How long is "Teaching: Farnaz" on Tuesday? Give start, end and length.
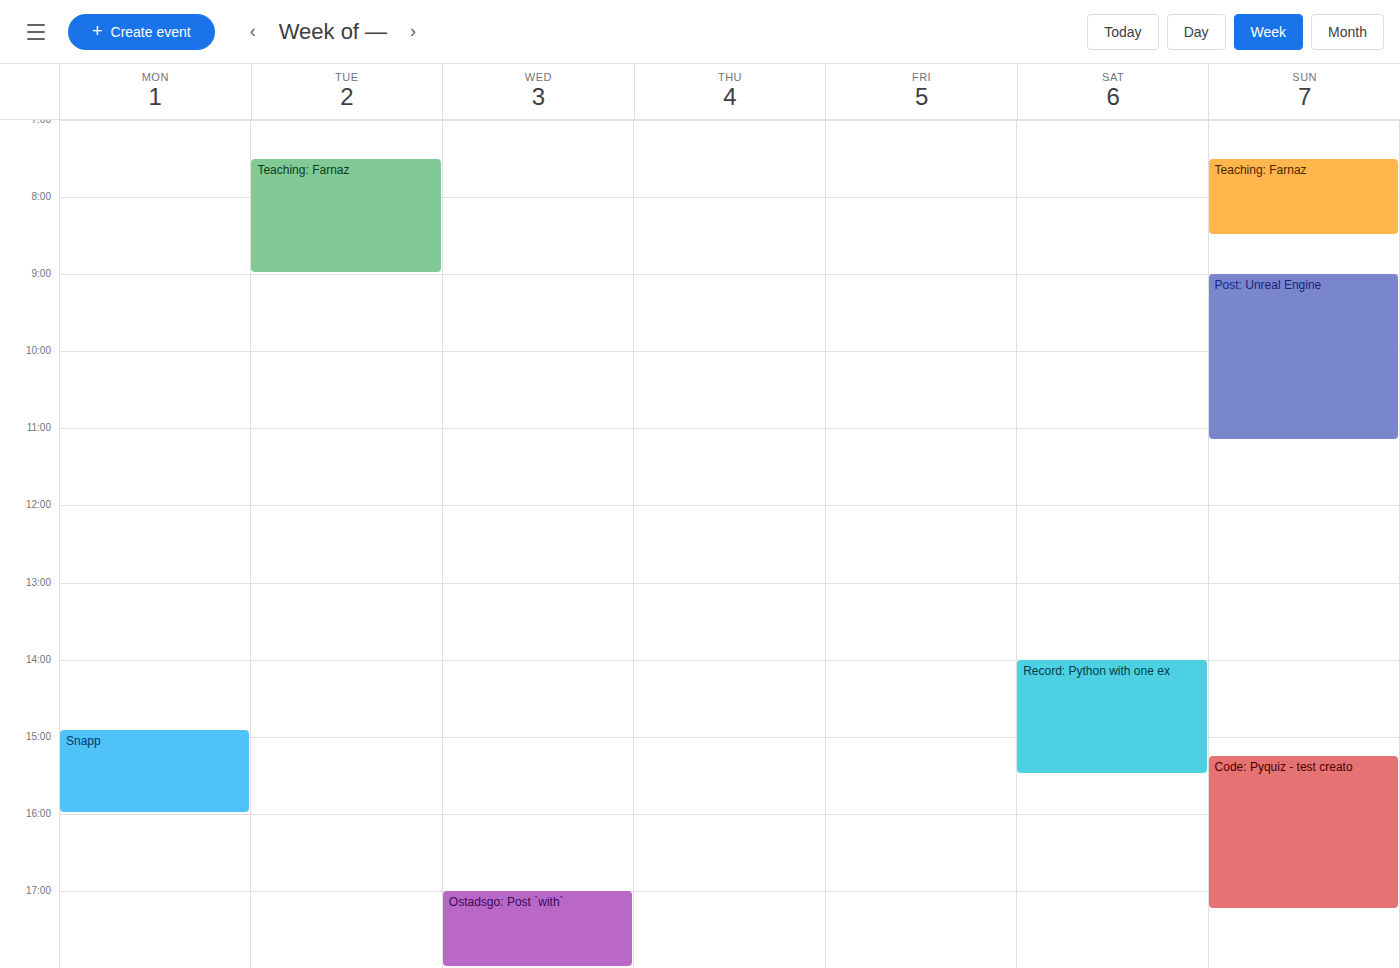
07:30 to 09:00, 1 hour 30 minutes